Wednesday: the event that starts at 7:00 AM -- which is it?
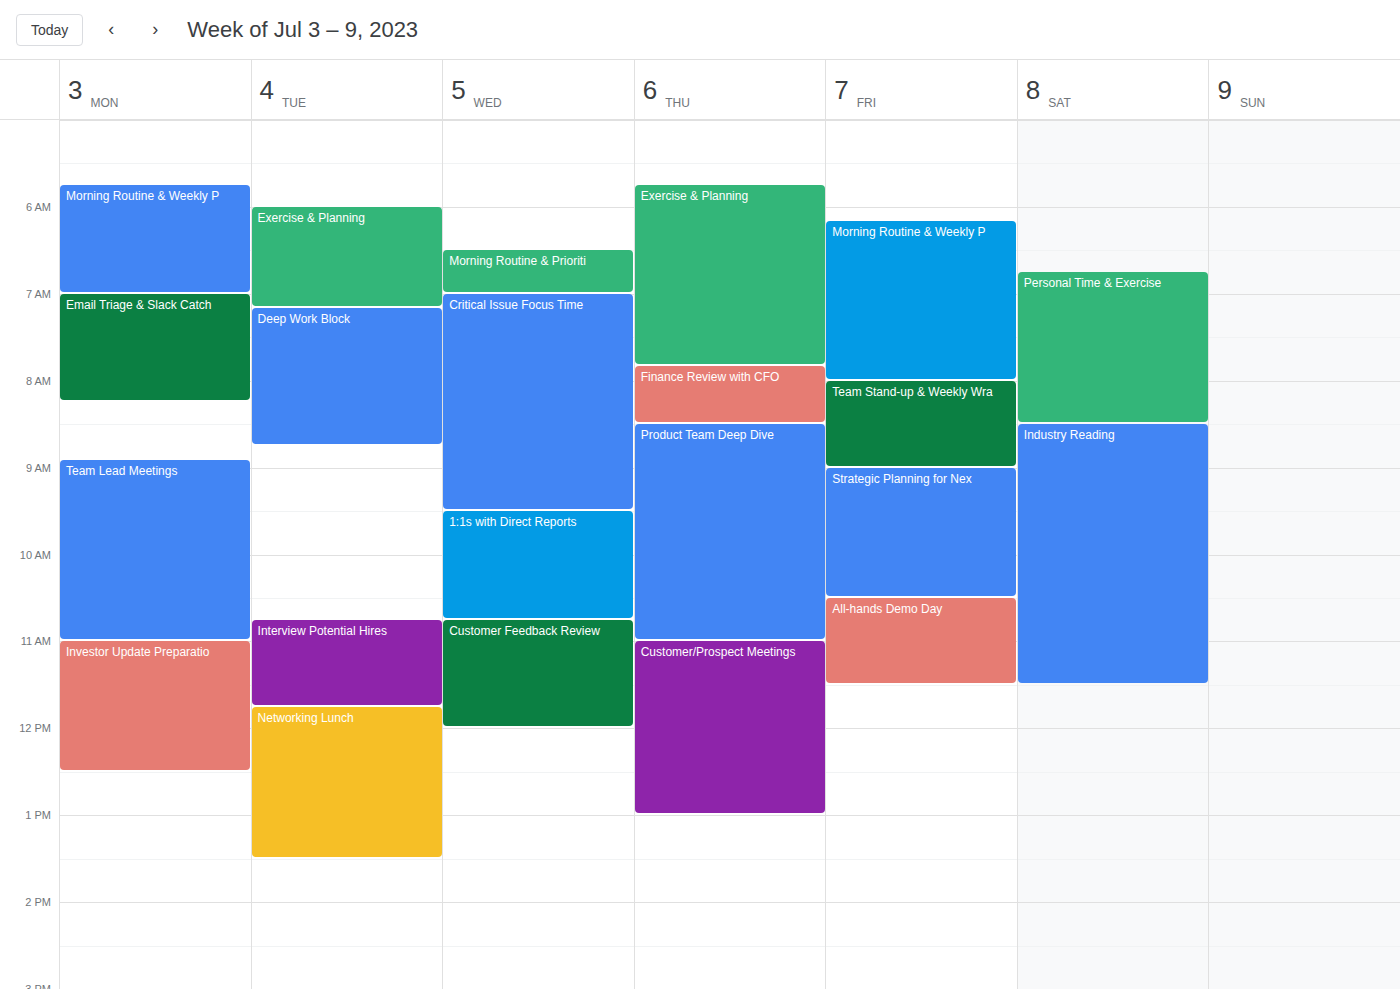
"Critical Issue Focus Time"